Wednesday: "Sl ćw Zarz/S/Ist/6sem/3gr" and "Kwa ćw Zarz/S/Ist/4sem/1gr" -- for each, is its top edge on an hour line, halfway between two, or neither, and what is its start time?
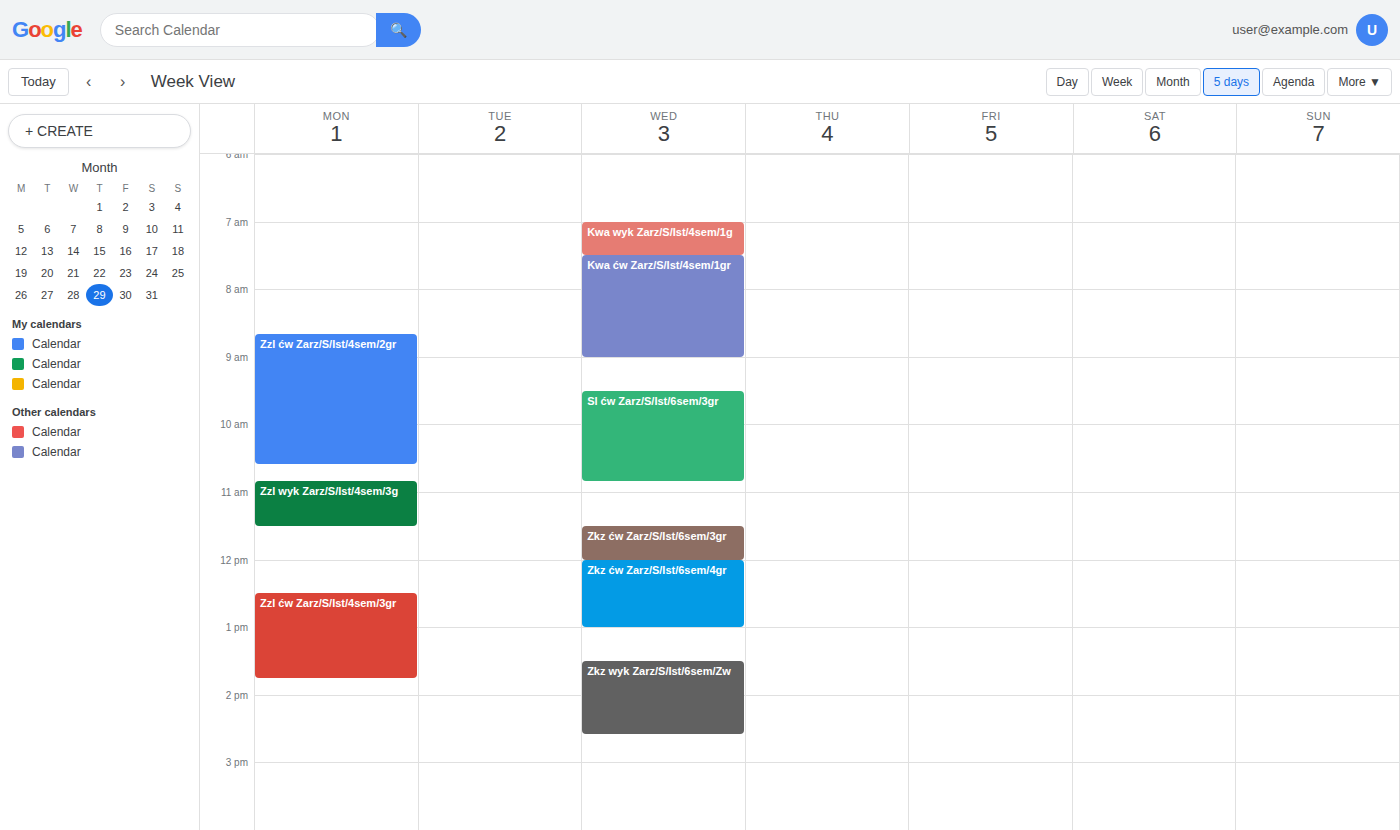
"Sl ćw Zarz/S/Ist/6sem/3gr": 9:30 AM, halfway between the 9 AM and 10 AM lines. "Kwa ćw Zarz/S/Ist/4sem/1gr": 7:30 AM, halfway between the 7 AM and 8 AM lines.